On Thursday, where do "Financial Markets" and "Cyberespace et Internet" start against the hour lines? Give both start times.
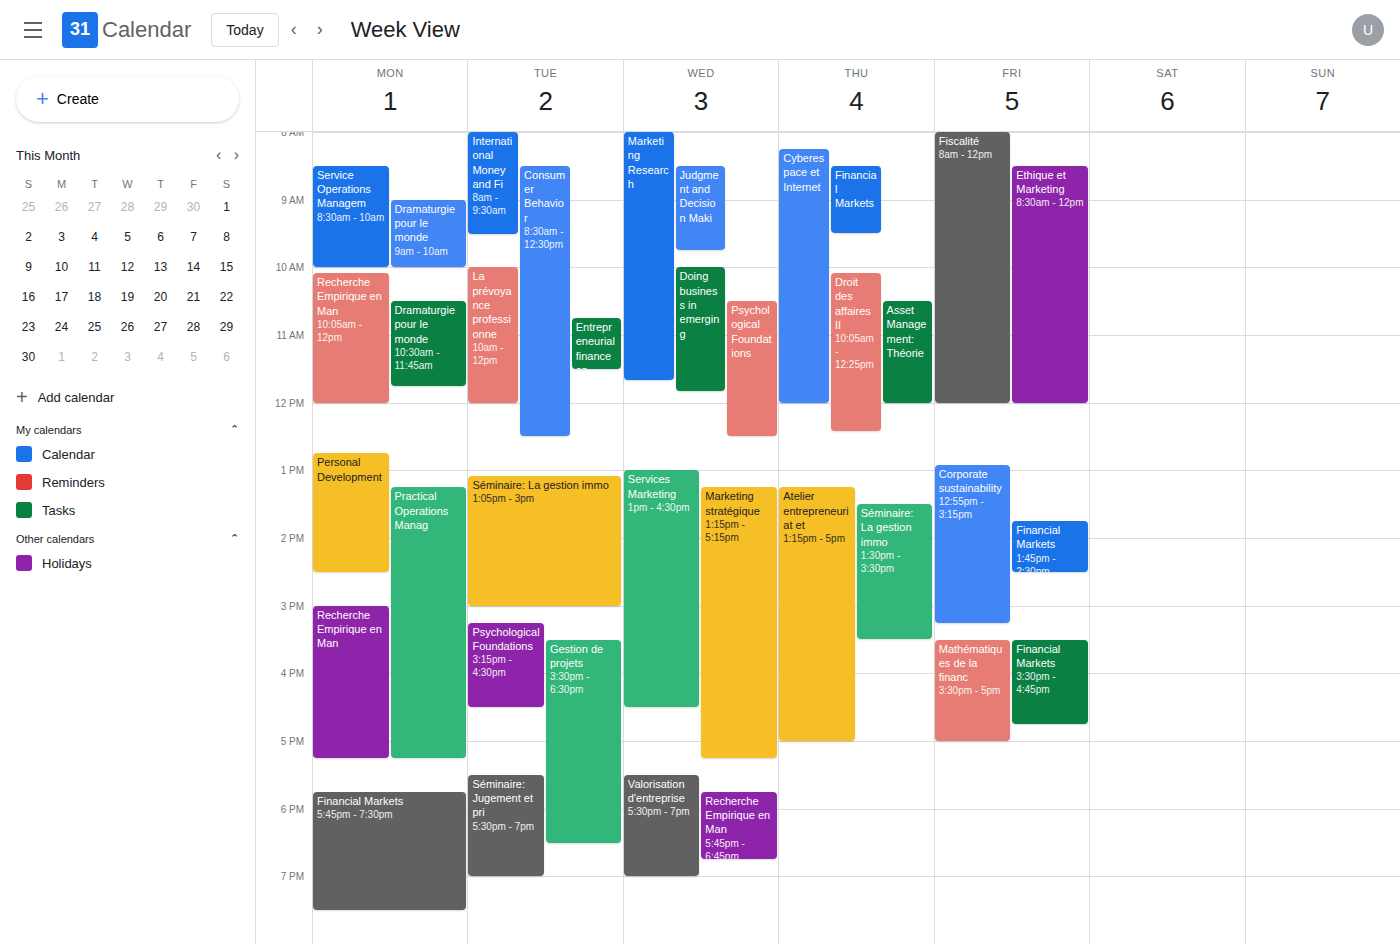
"Financial Markets": 8:30 AM, halfway between the 8 AM and 9 AM lines. "Cyberespace et Internet": 8:15 AM, neither: a quarter of the way from the 8 AM line to the 9 AM line.